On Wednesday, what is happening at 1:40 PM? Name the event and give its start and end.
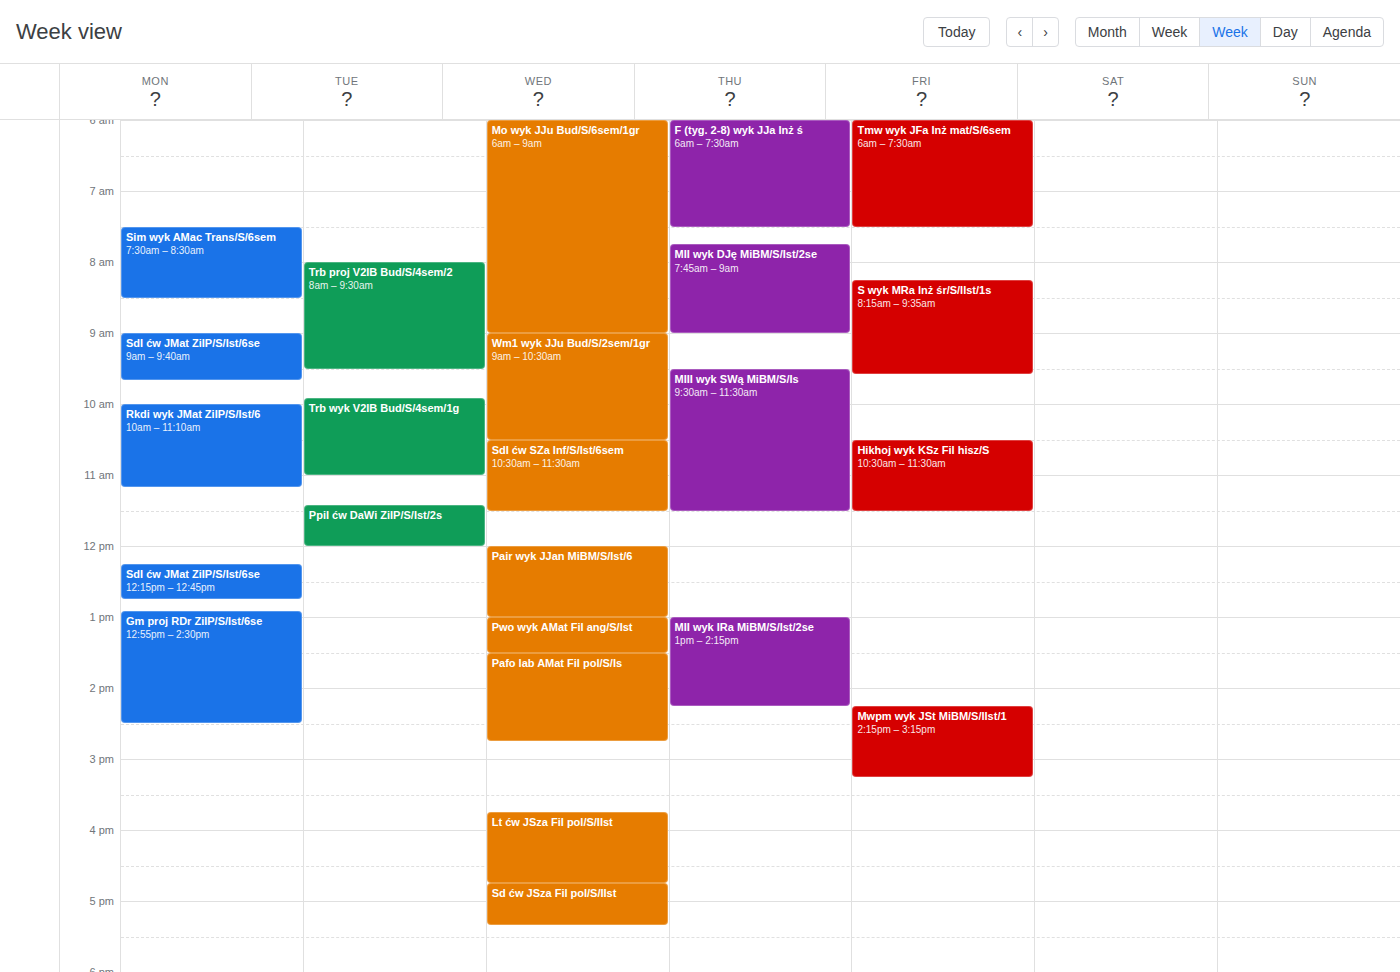
"Pafo lab AMat Fil pol/S/Is", 1:30 PM to 2:45 PM